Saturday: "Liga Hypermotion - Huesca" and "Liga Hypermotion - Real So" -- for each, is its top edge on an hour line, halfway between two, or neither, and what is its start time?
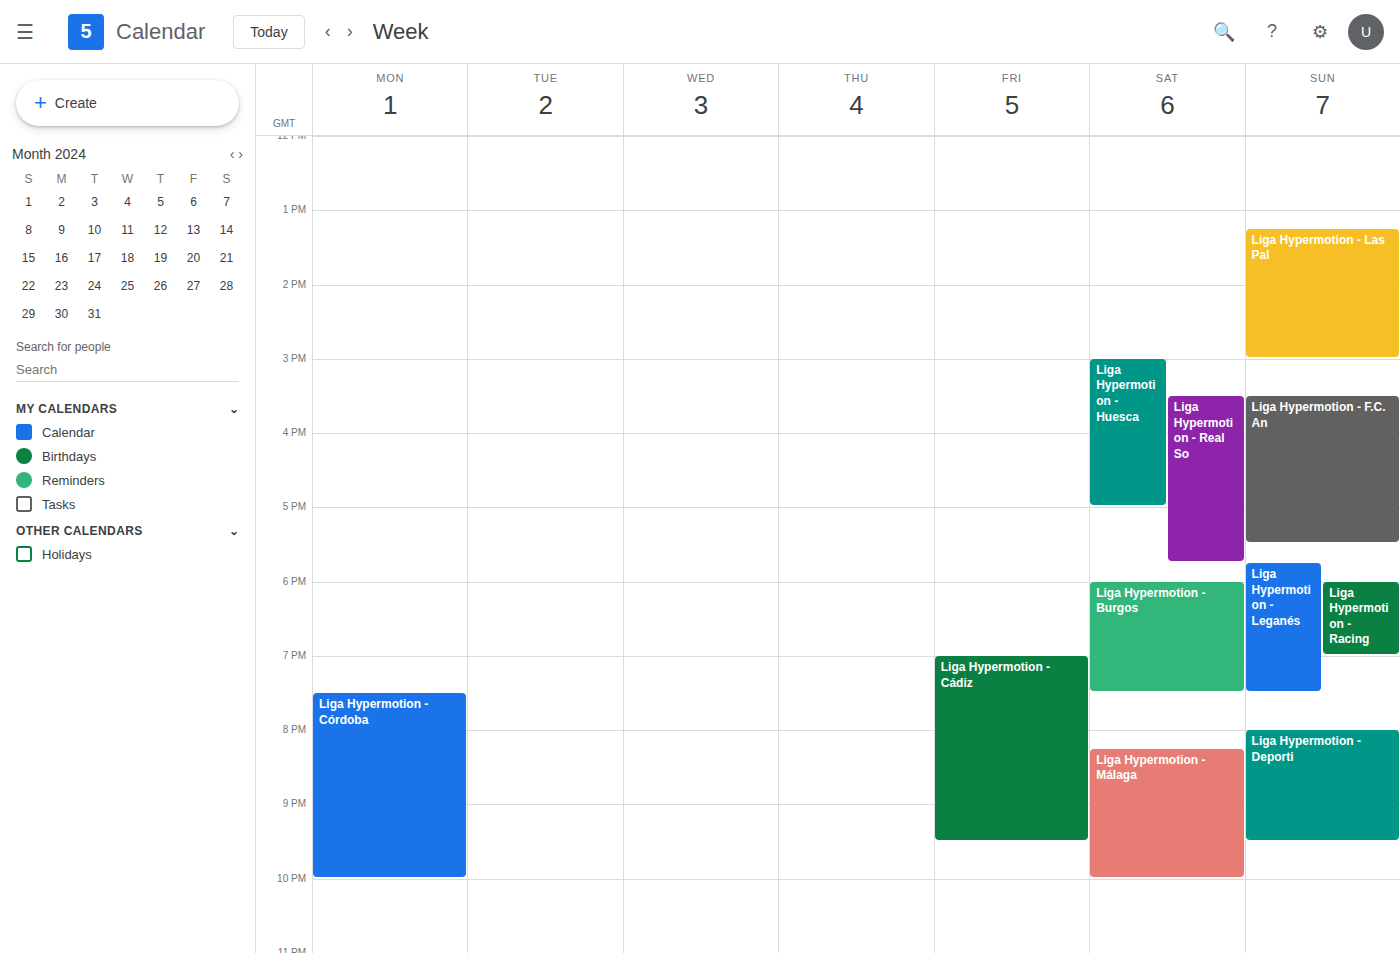
"Liga Hypermotion - Huesca": 3:00 PM, exactly on the 3 PM line. "Liga Hypermotion - Real So": 3:30 PM, halfway between the 3 PM and 4 PM lines.